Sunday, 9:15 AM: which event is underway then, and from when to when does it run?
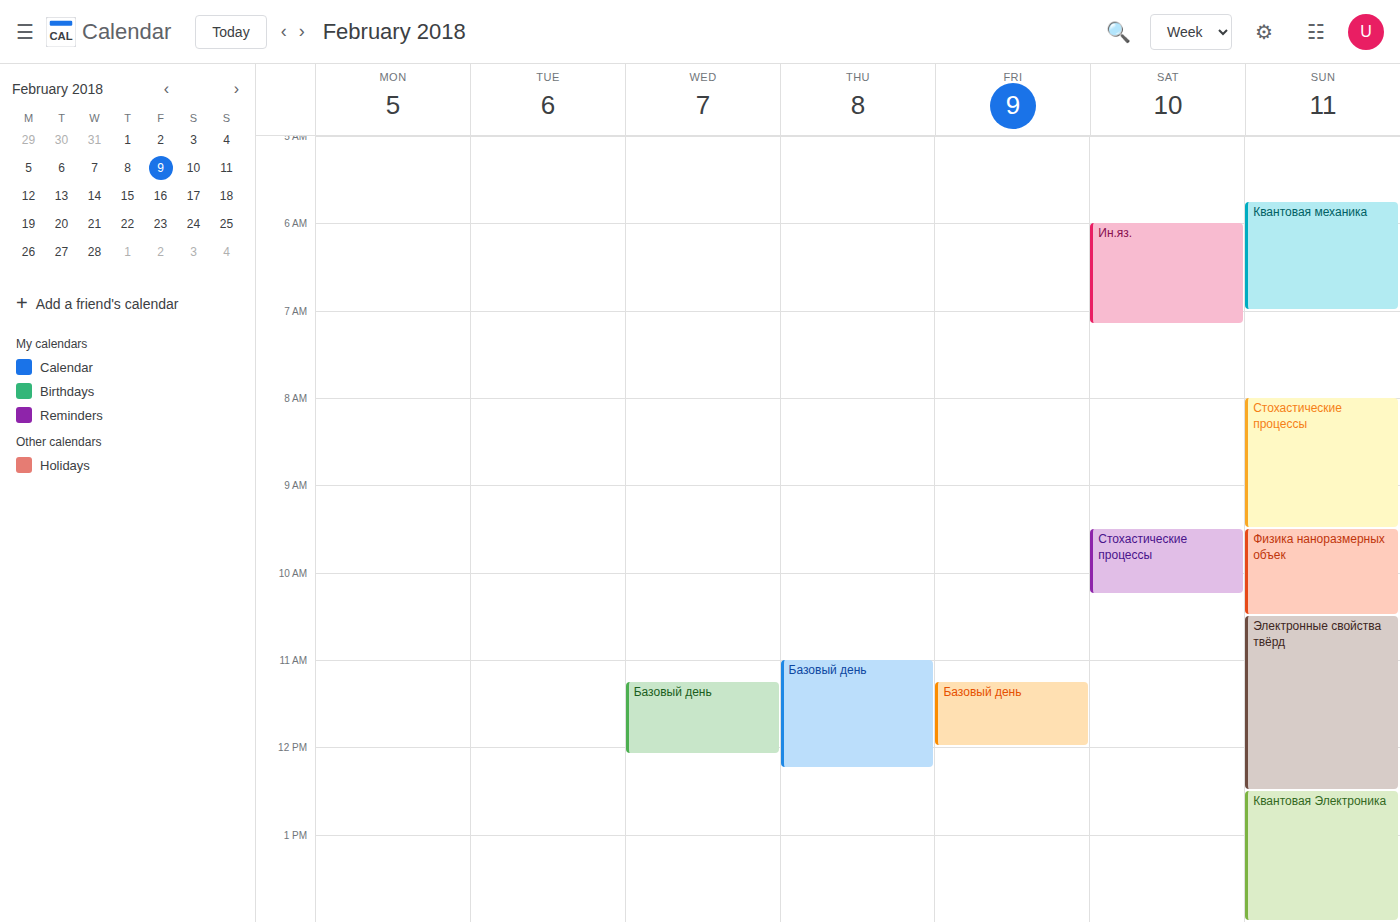
"Стохастические процессы", 8:00 AM to 9:30 AM